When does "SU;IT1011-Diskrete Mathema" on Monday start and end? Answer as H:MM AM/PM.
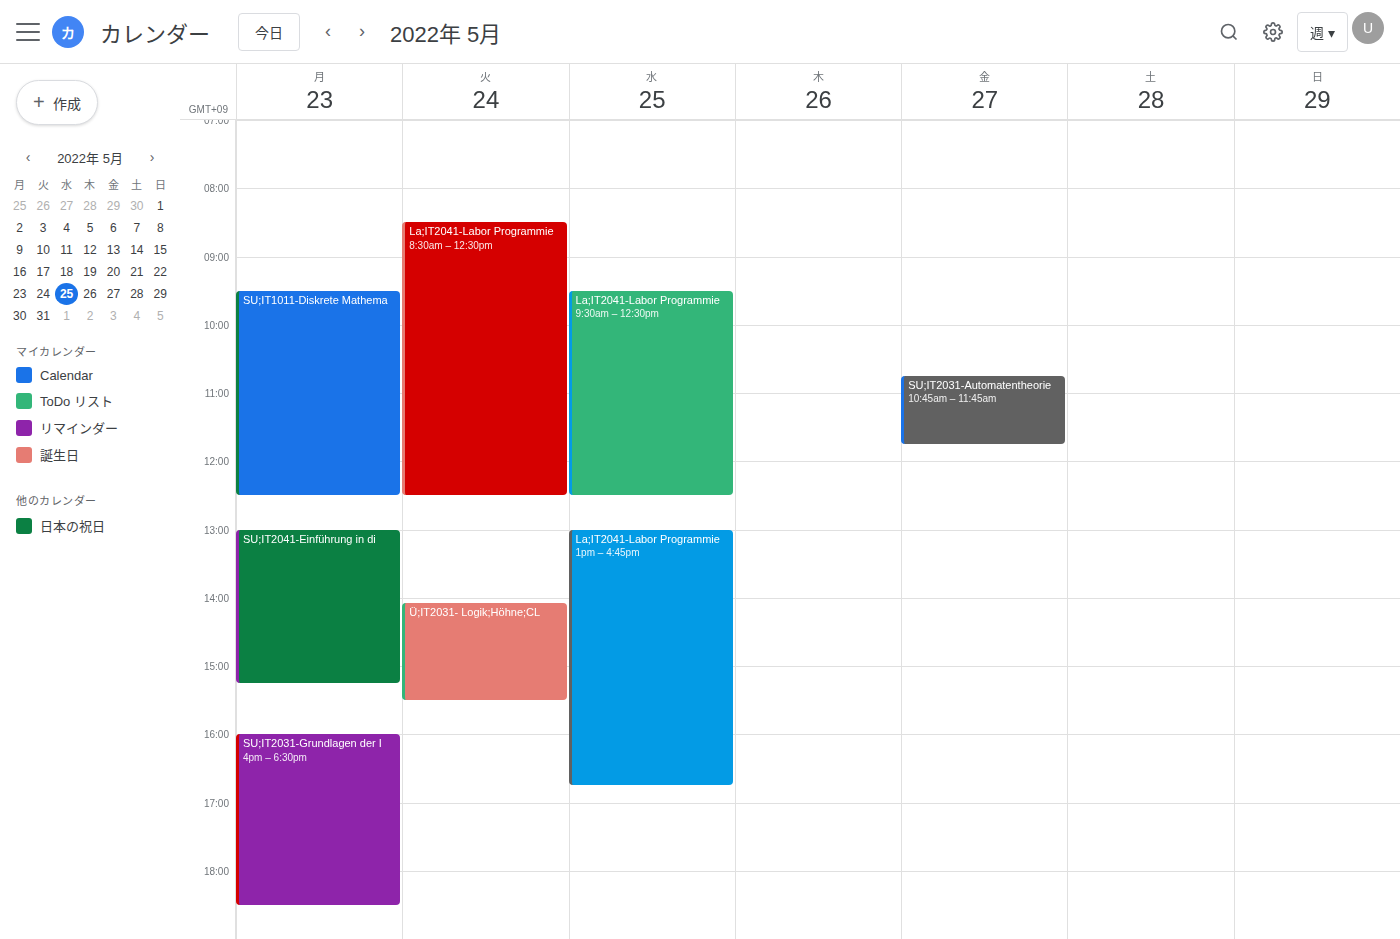
9:30 AM to 12:30 PM